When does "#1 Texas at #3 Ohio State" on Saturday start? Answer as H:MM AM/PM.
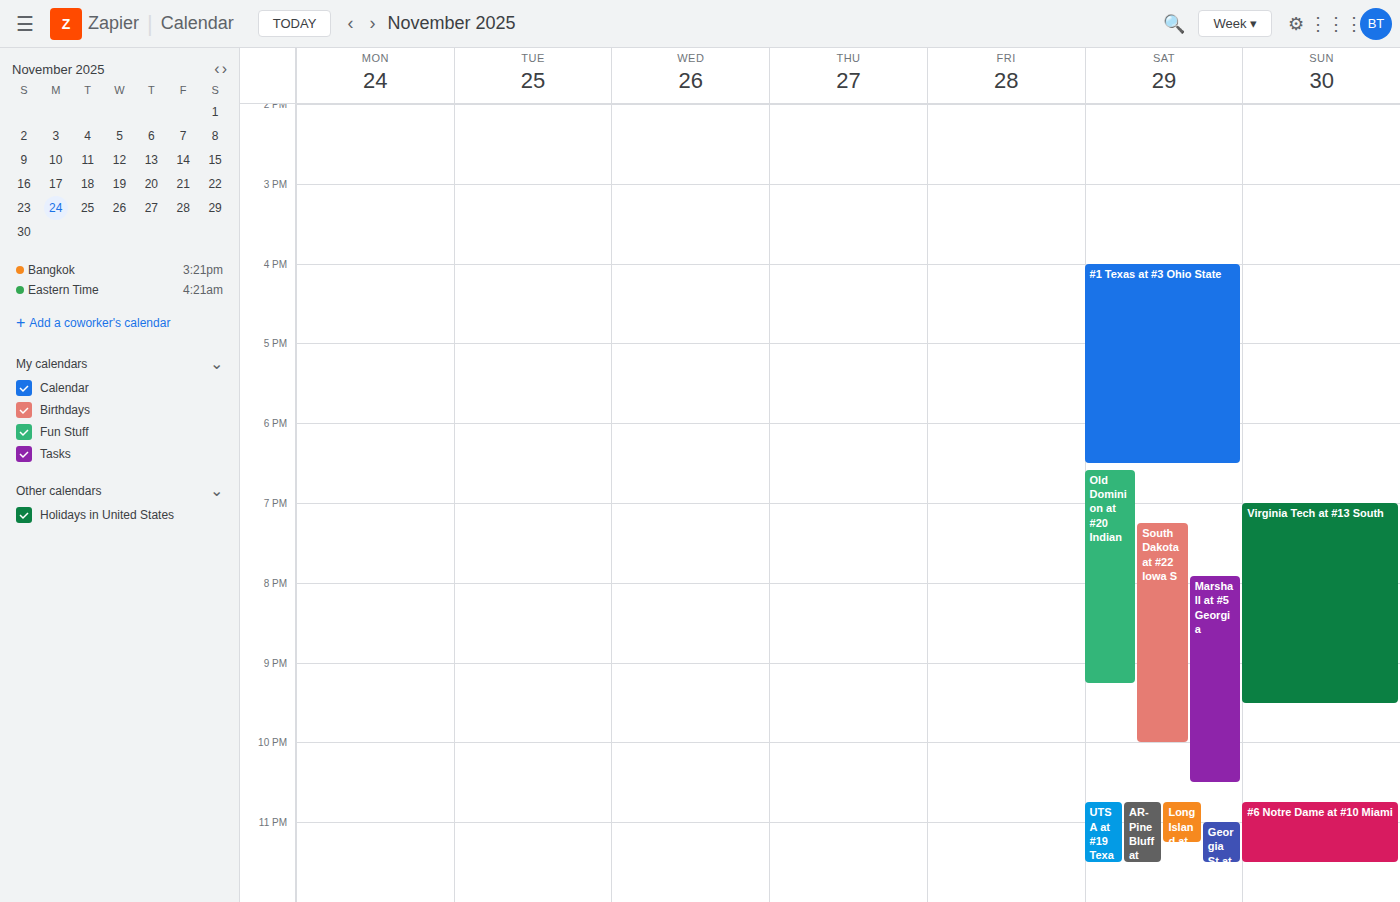
4:00 PM